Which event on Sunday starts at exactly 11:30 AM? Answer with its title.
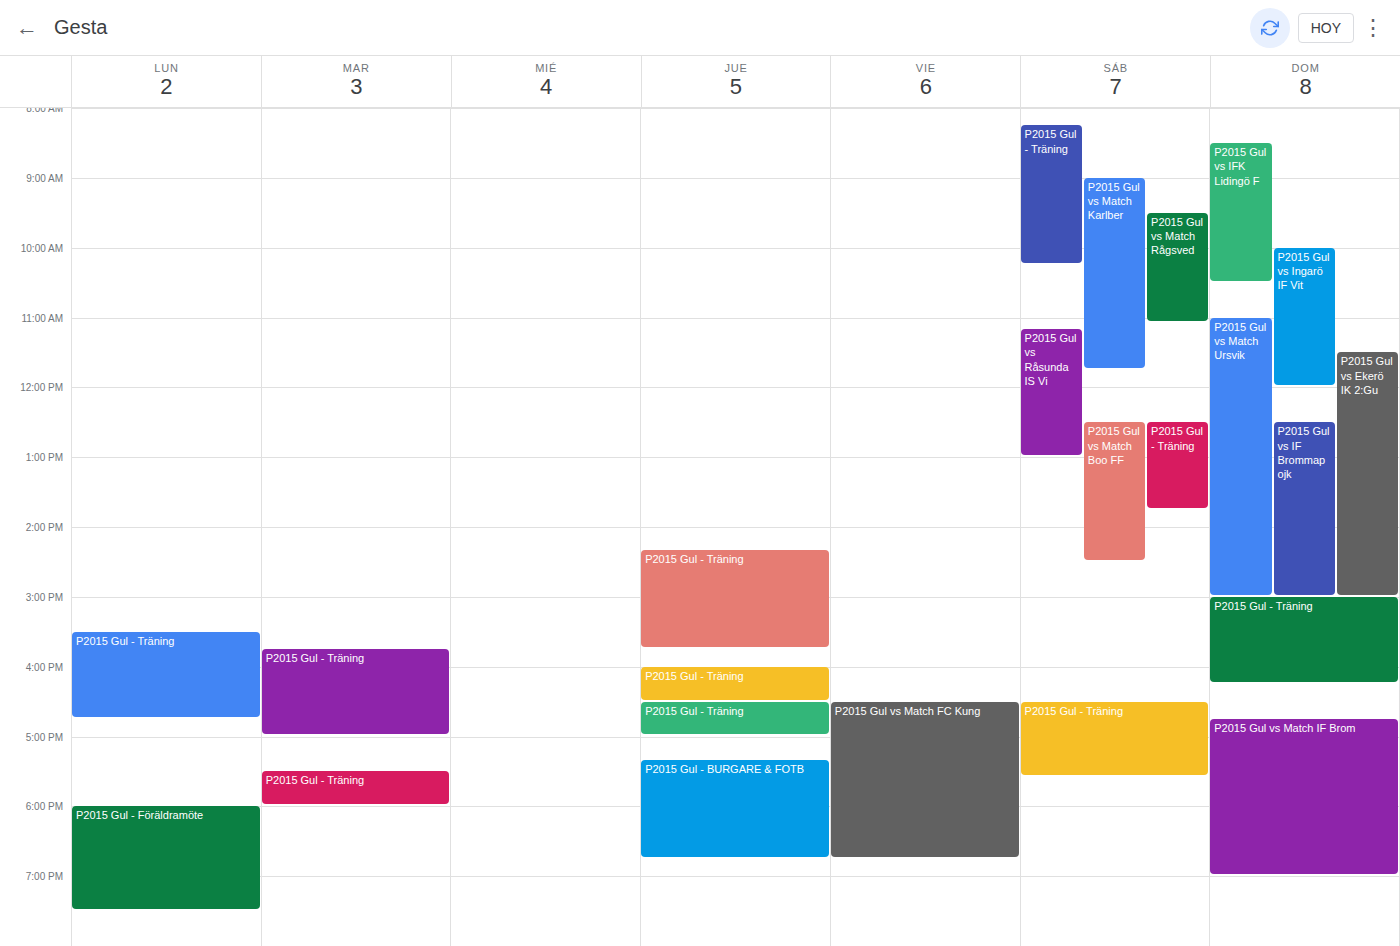
"P2015 Gul vs Ekerö IK 2:Gu"